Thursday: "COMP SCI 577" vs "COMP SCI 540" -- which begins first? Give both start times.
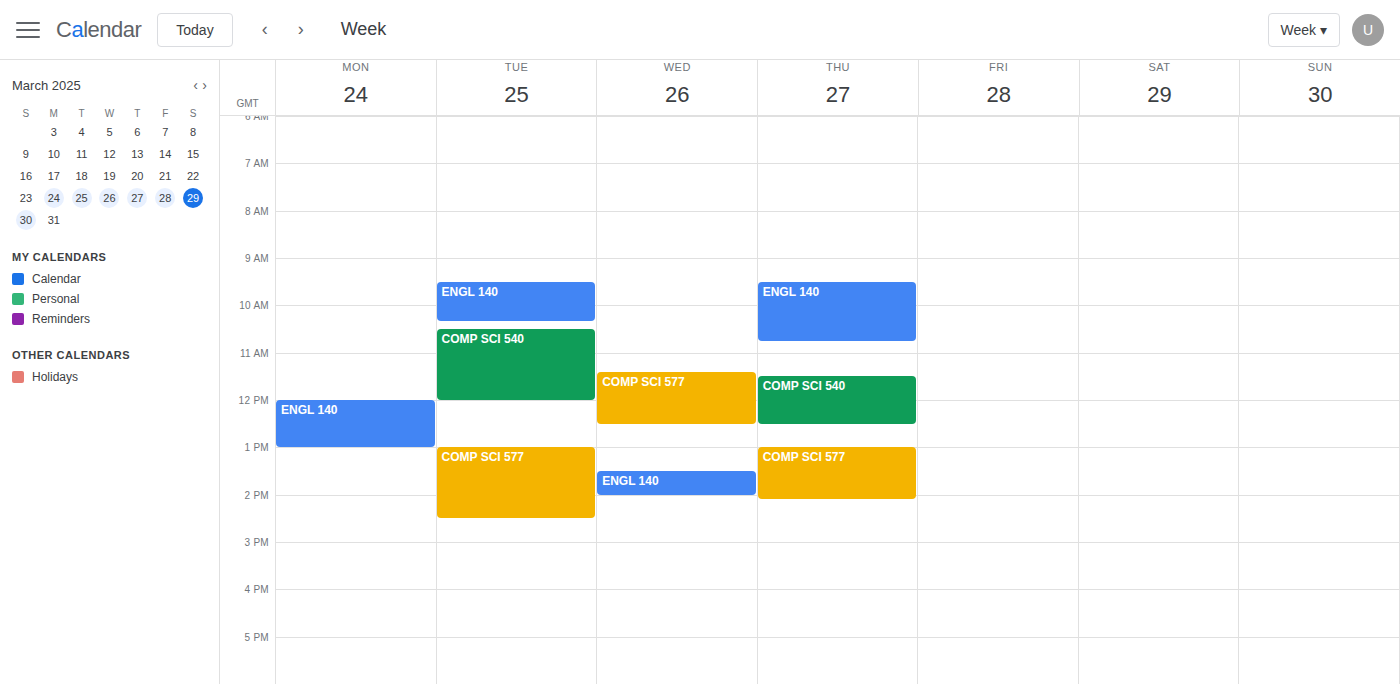
"COMP SCI 540" 11:30; "COMP SCI 577" 13:00.